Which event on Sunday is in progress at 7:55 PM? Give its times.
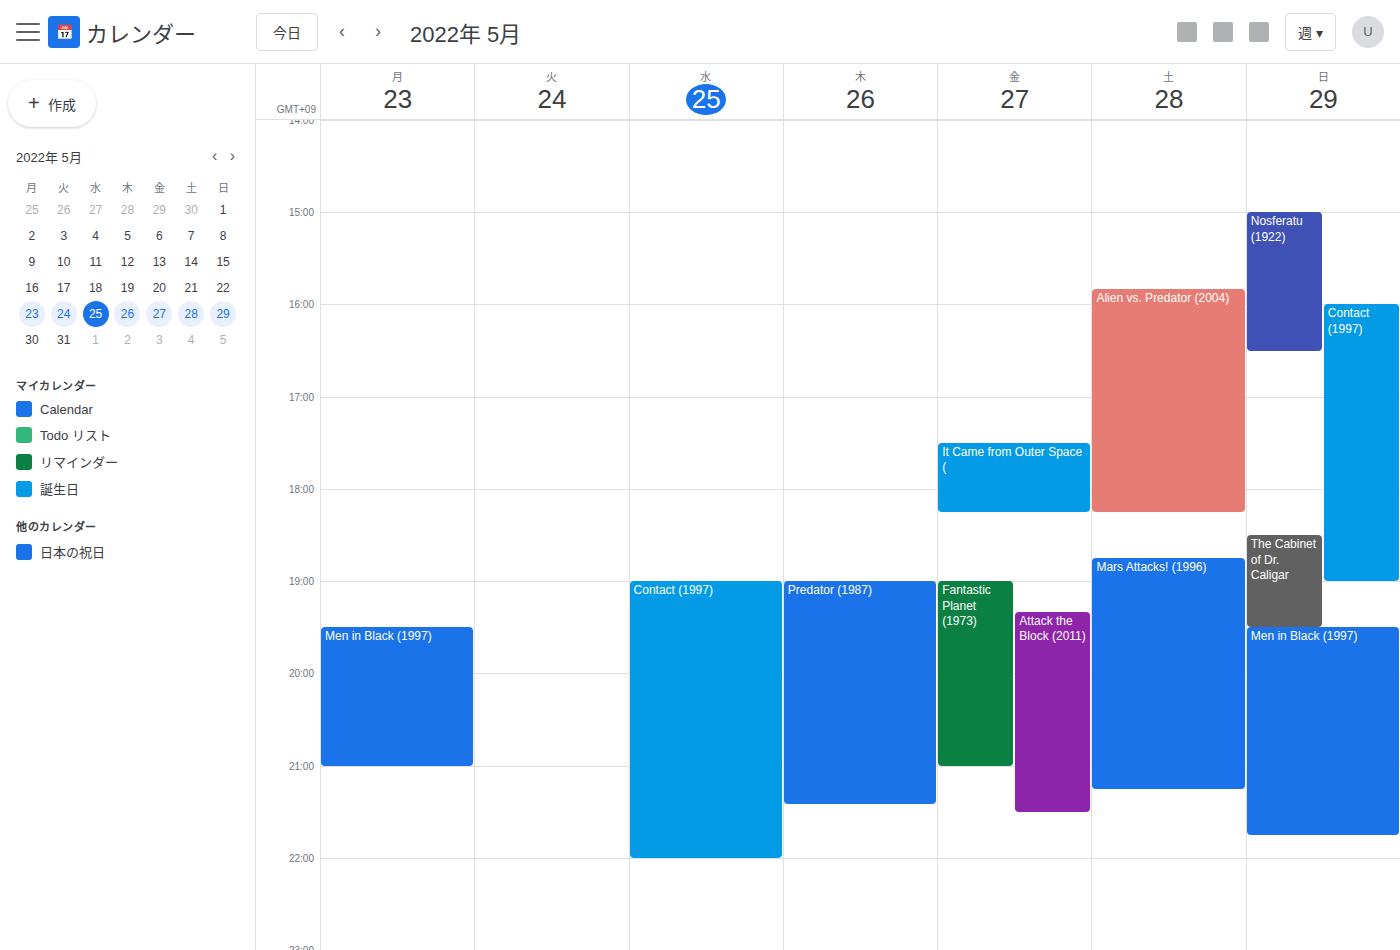
"Men in Black (1997)", 7:30 PM to 9:45 PM